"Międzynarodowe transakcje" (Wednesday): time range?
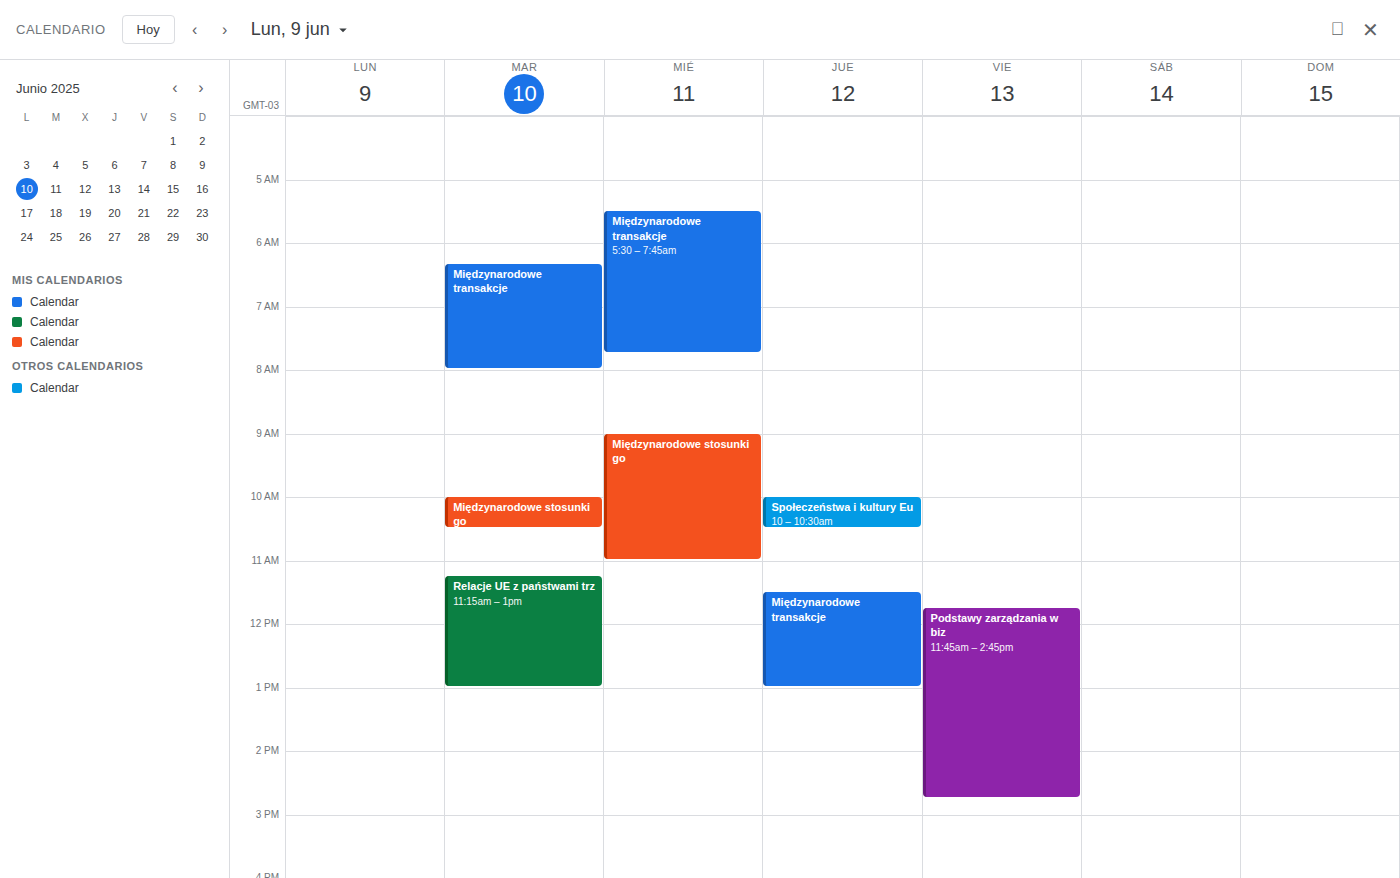
5:30 AM to 7:45 AM